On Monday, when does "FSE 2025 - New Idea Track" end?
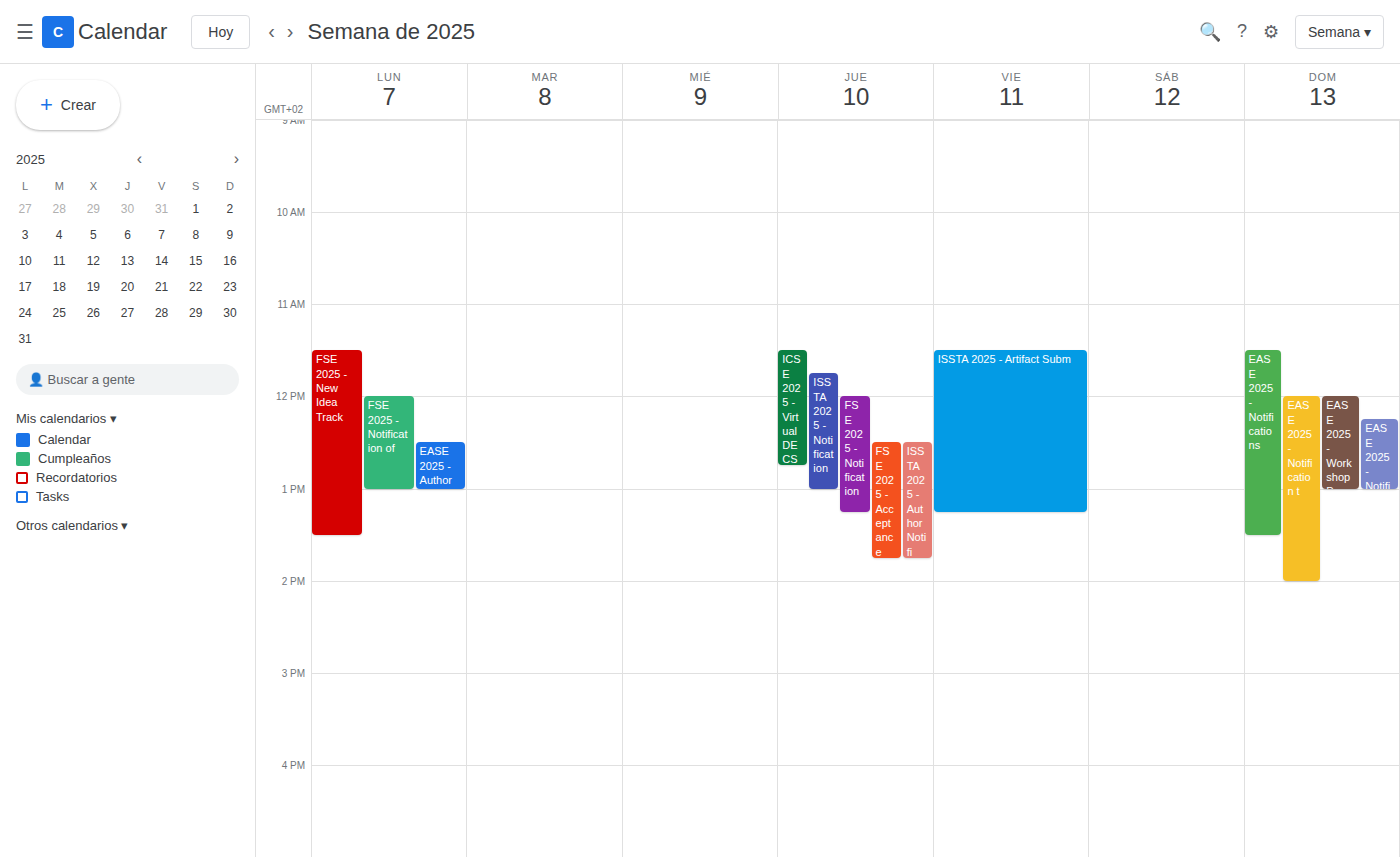
1:30 PM